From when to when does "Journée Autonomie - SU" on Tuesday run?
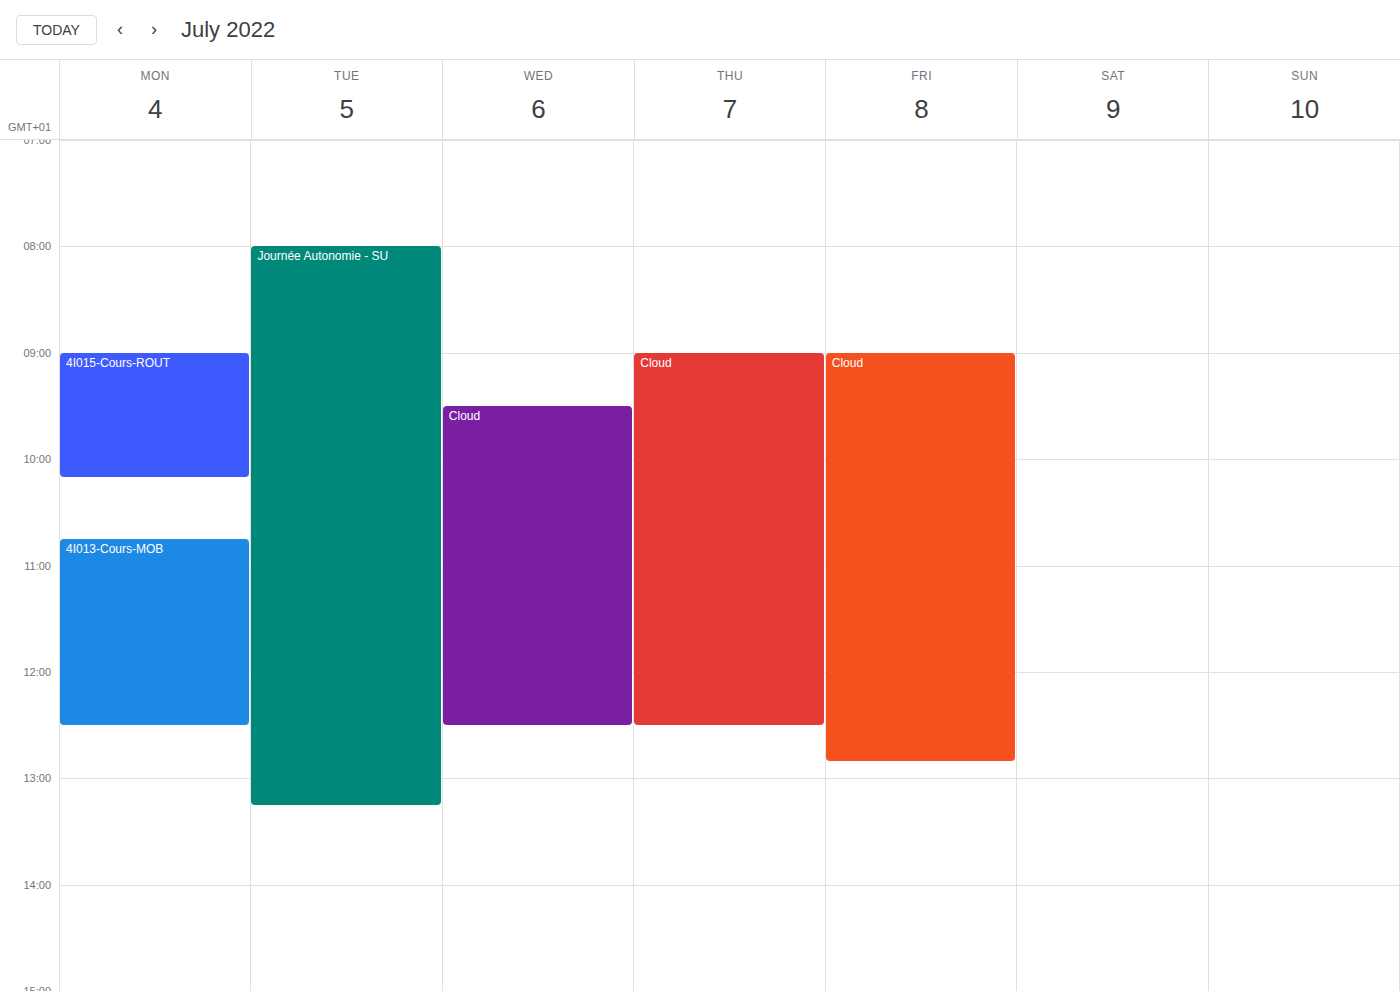
08:00 to 13:15